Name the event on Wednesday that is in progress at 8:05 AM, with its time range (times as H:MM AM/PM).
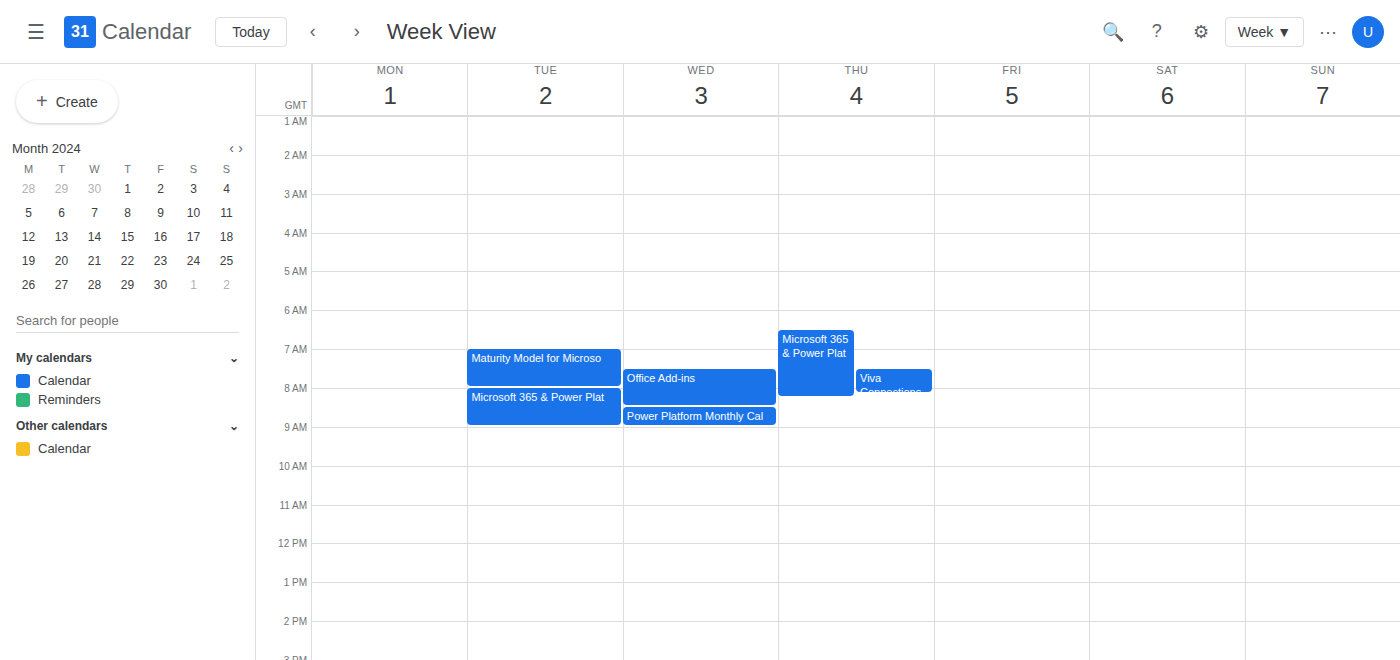
"Office Add-ins", 7:30 AM to 8:30 AM